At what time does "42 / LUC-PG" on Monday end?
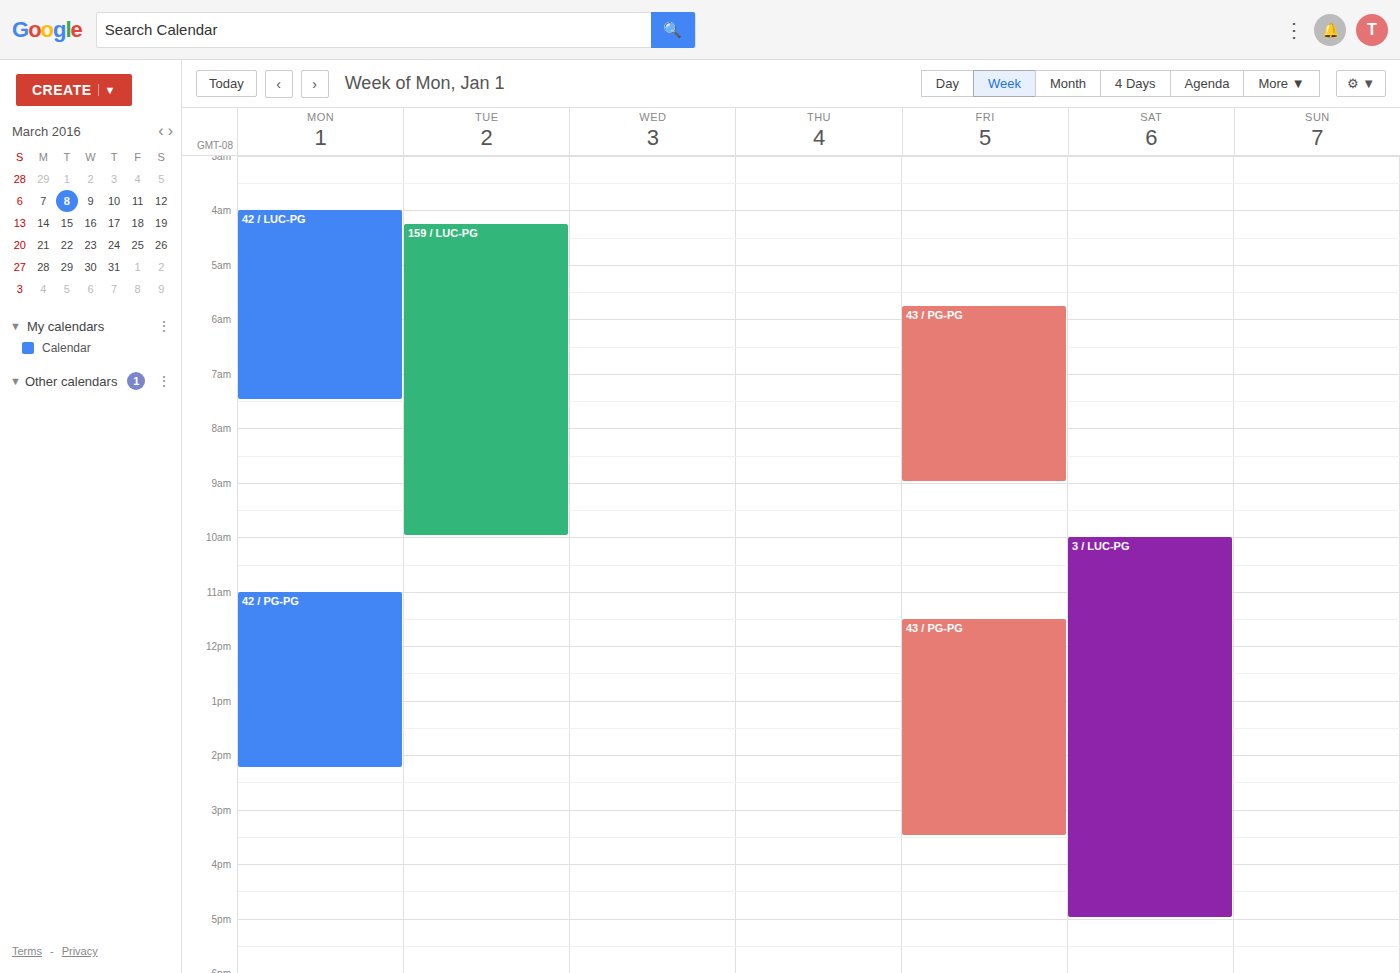
7:30 AM